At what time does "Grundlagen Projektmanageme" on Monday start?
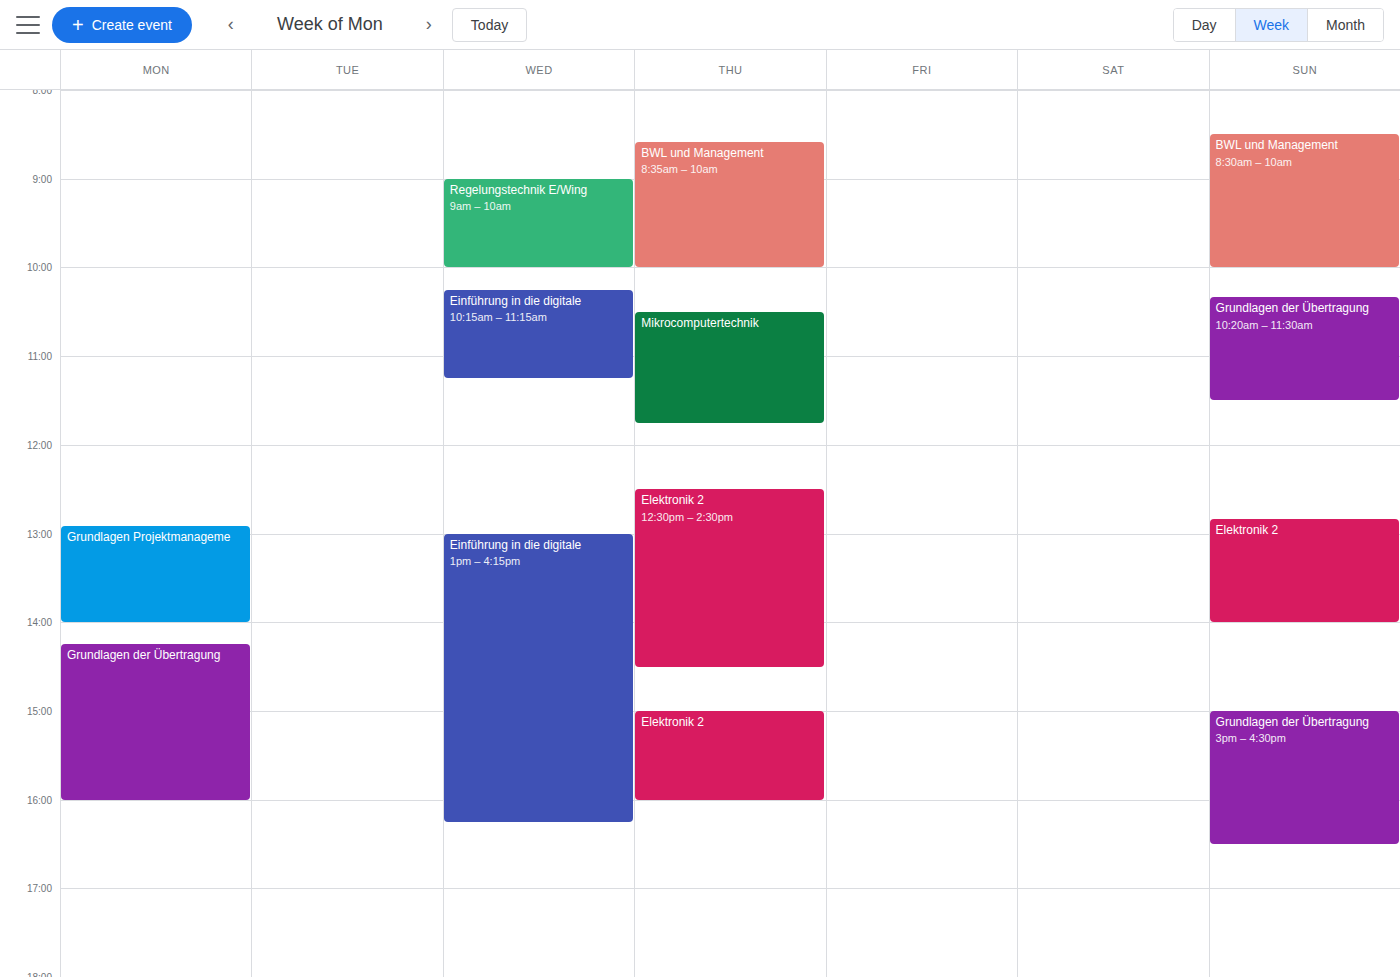
12:55 PM